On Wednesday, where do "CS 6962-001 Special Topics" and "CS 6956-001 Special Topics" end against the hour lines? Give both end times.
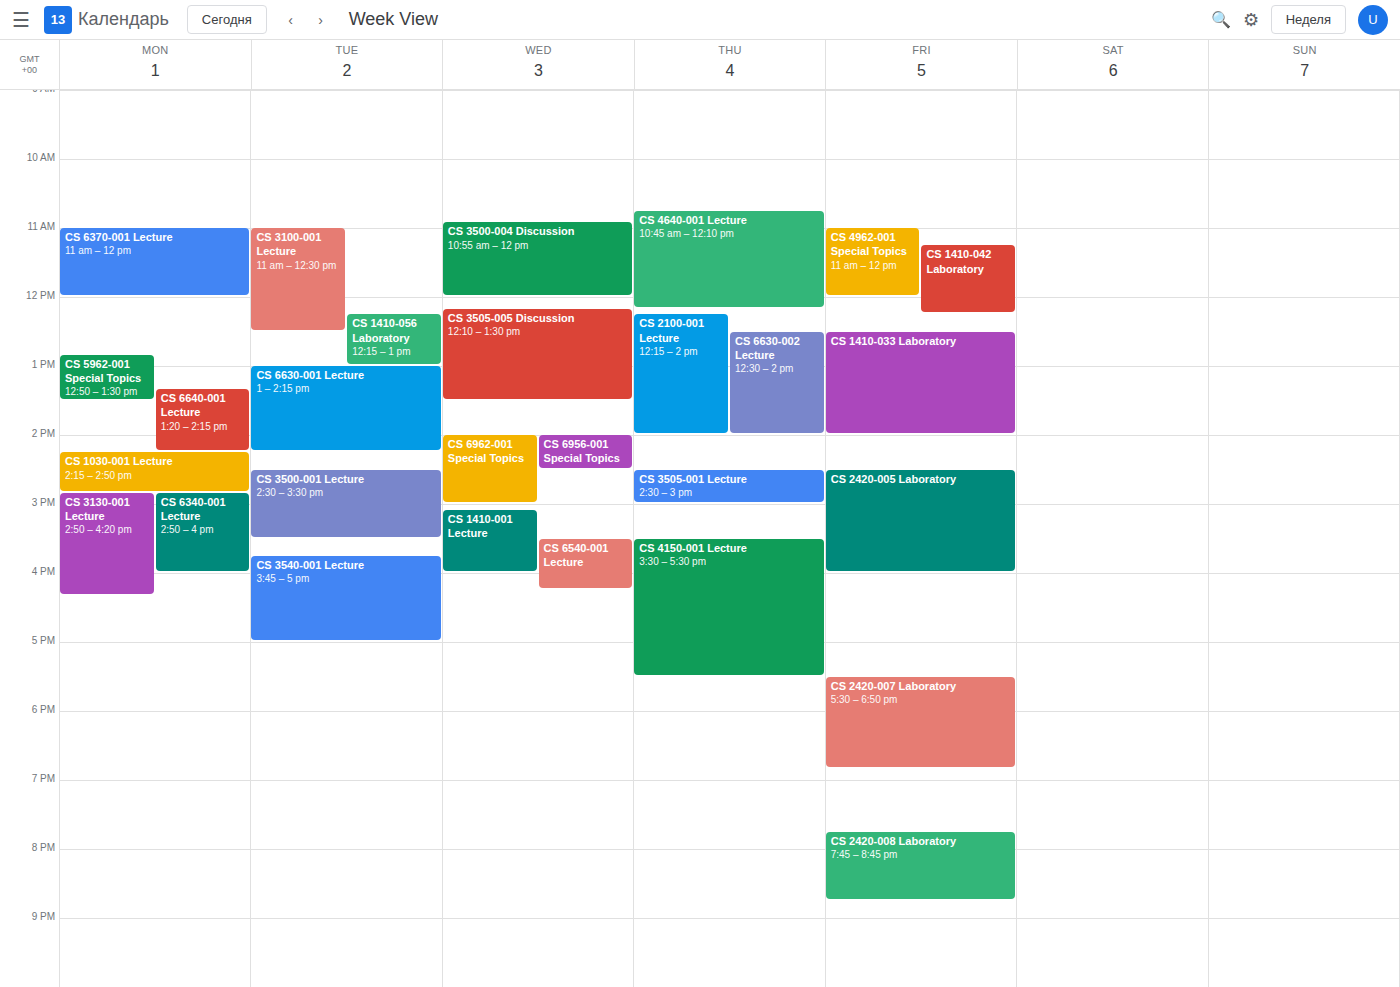
"CS 6962-001 Special Topics": 3:00 PM, exactly on the 3 PM line. "CS 6956-001 Special Topics": 2:30 PM, halfway between the 2 PM and 3 PM lines.